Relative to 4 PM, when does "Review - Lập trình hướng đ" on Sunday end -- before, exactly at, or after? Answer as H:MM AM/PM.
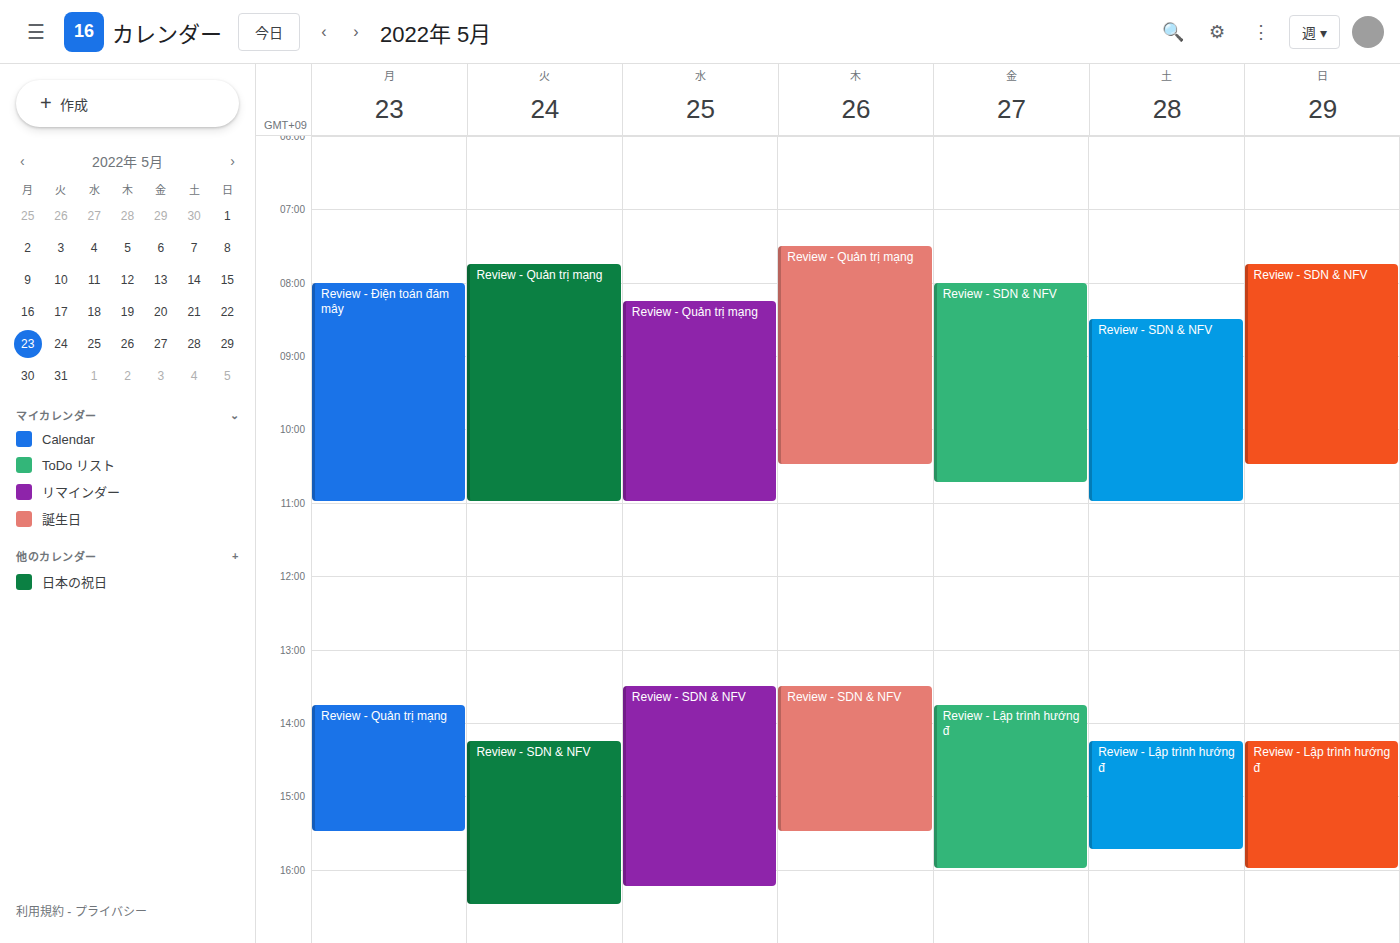
4:00 PM -- exactly at 4 PM, on the 4 PM line.